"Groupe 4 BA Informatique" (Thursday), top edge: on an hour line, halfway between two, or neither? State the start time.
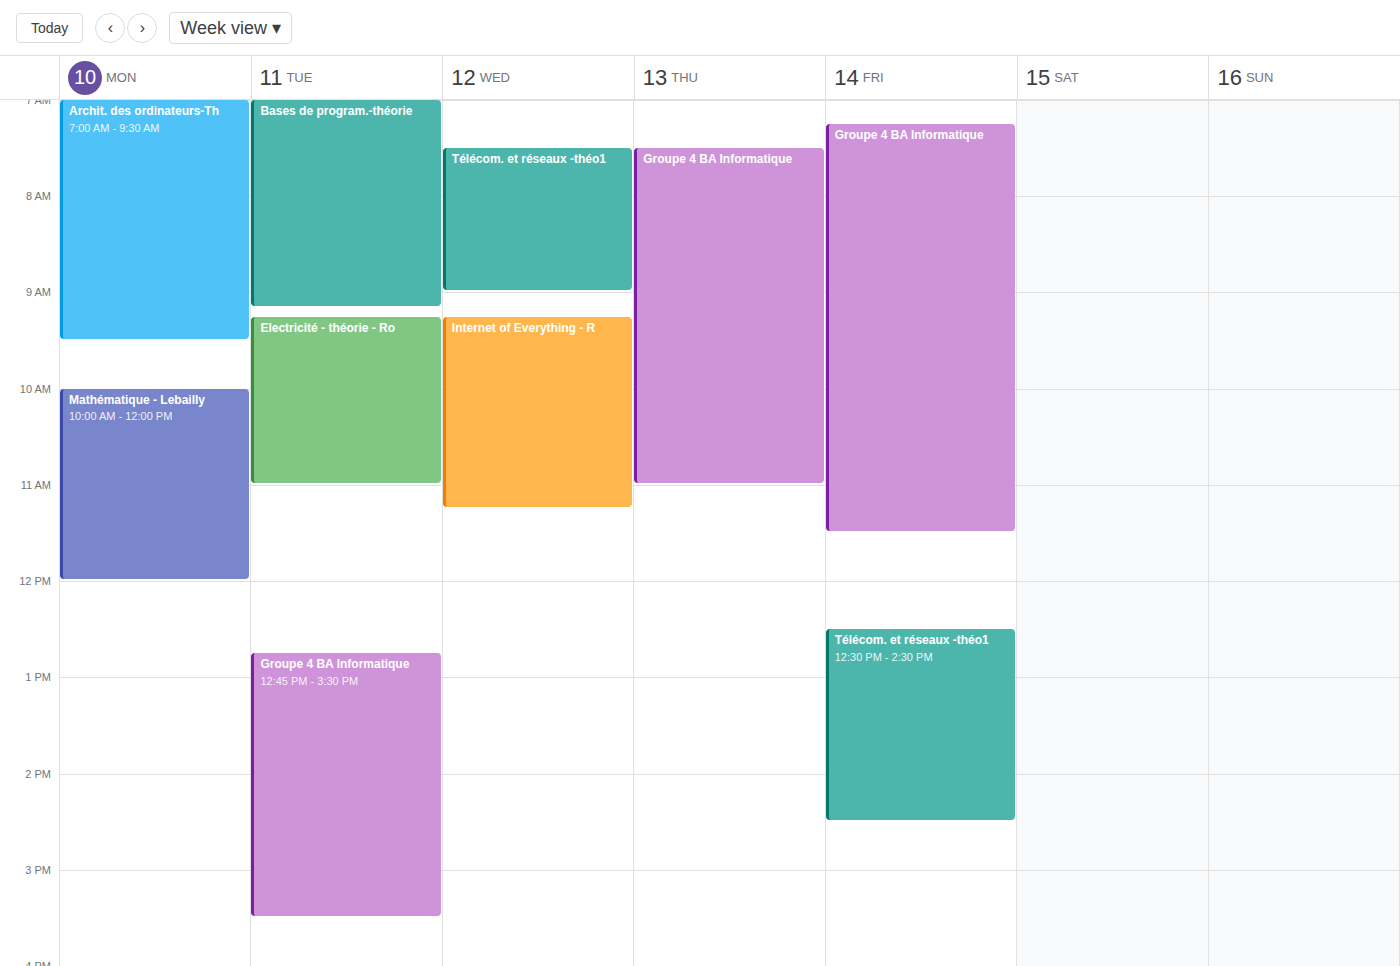
7:30 AM -- halfway between the 7 AM and 8 AM lines.